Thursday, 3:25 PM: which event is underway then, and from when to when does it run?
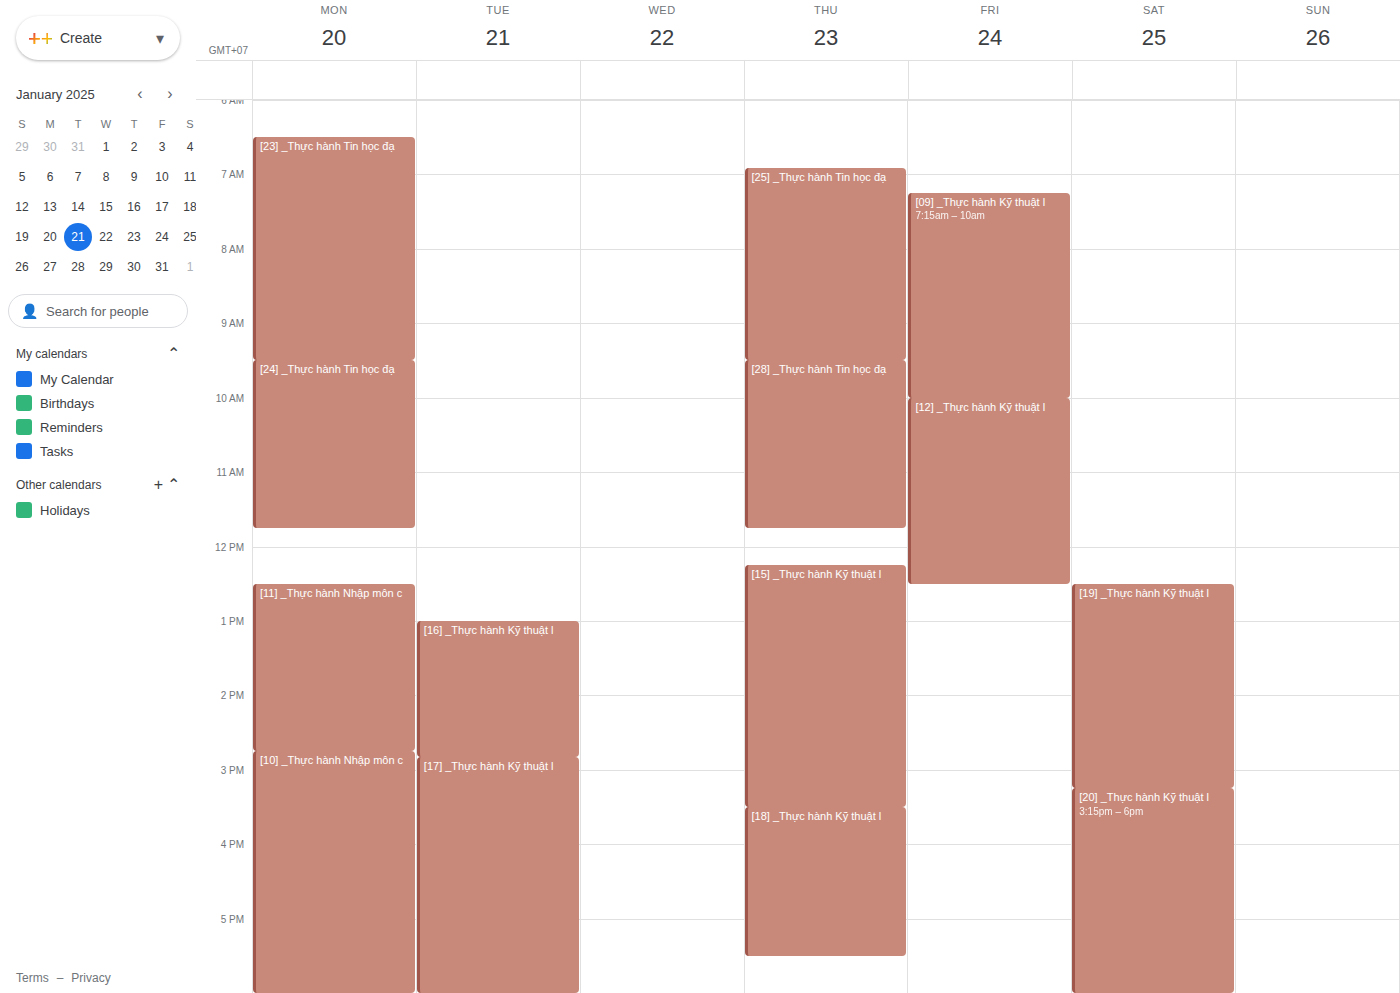
"[15] _Thực hành Kỹ thuật l", 12:15 PM to 3:30 PM